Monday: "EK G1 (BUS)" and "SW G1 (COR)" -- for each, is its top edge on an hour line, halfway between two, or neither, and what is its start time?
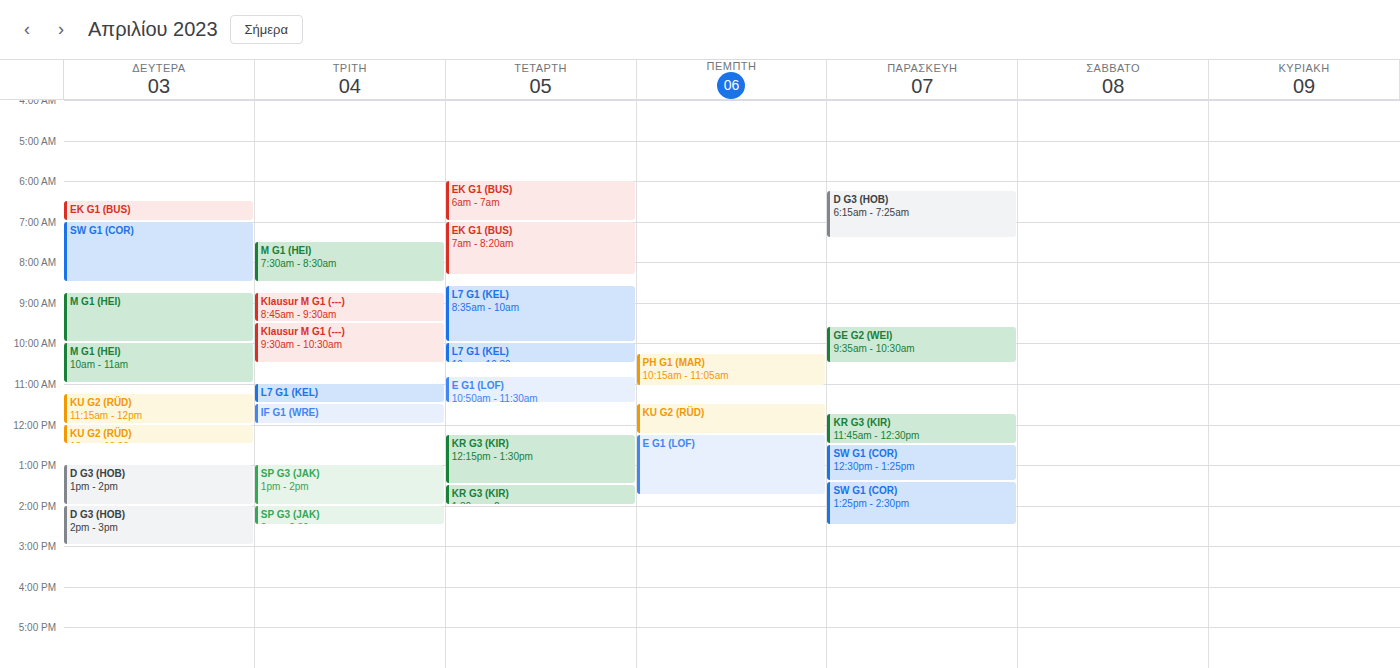
"EK G1 (BUS)": 6:30 AM, halfway between the 6 AM and 7 AM lines. "SW G1 (COR)": 7:00 AM, exactly on the 7 AM line.